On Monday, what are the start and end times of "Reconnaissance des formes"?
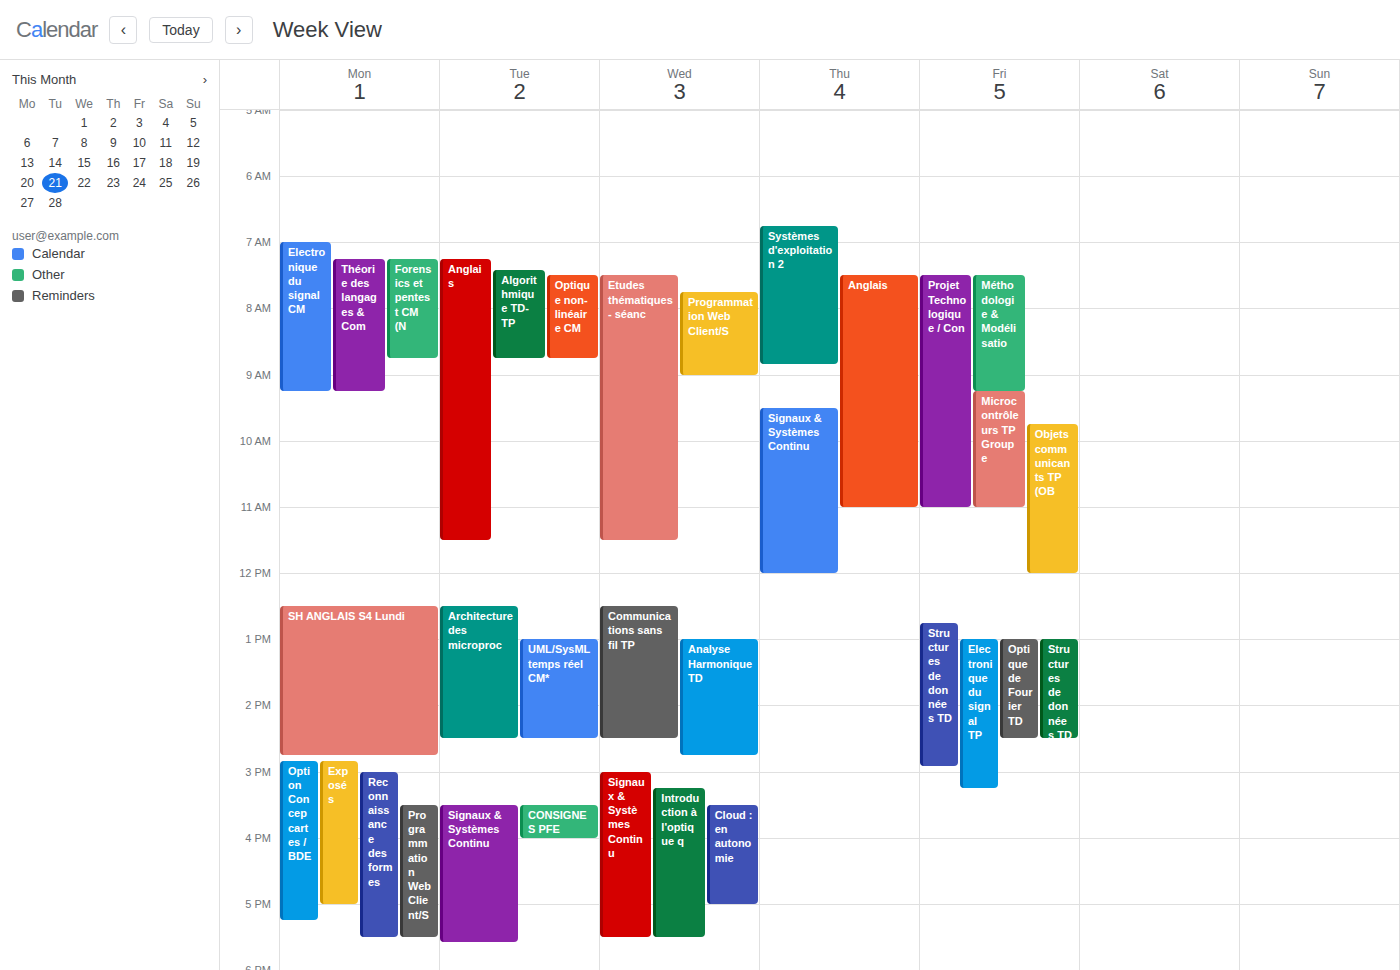
3:00 PM to 5:30 PM